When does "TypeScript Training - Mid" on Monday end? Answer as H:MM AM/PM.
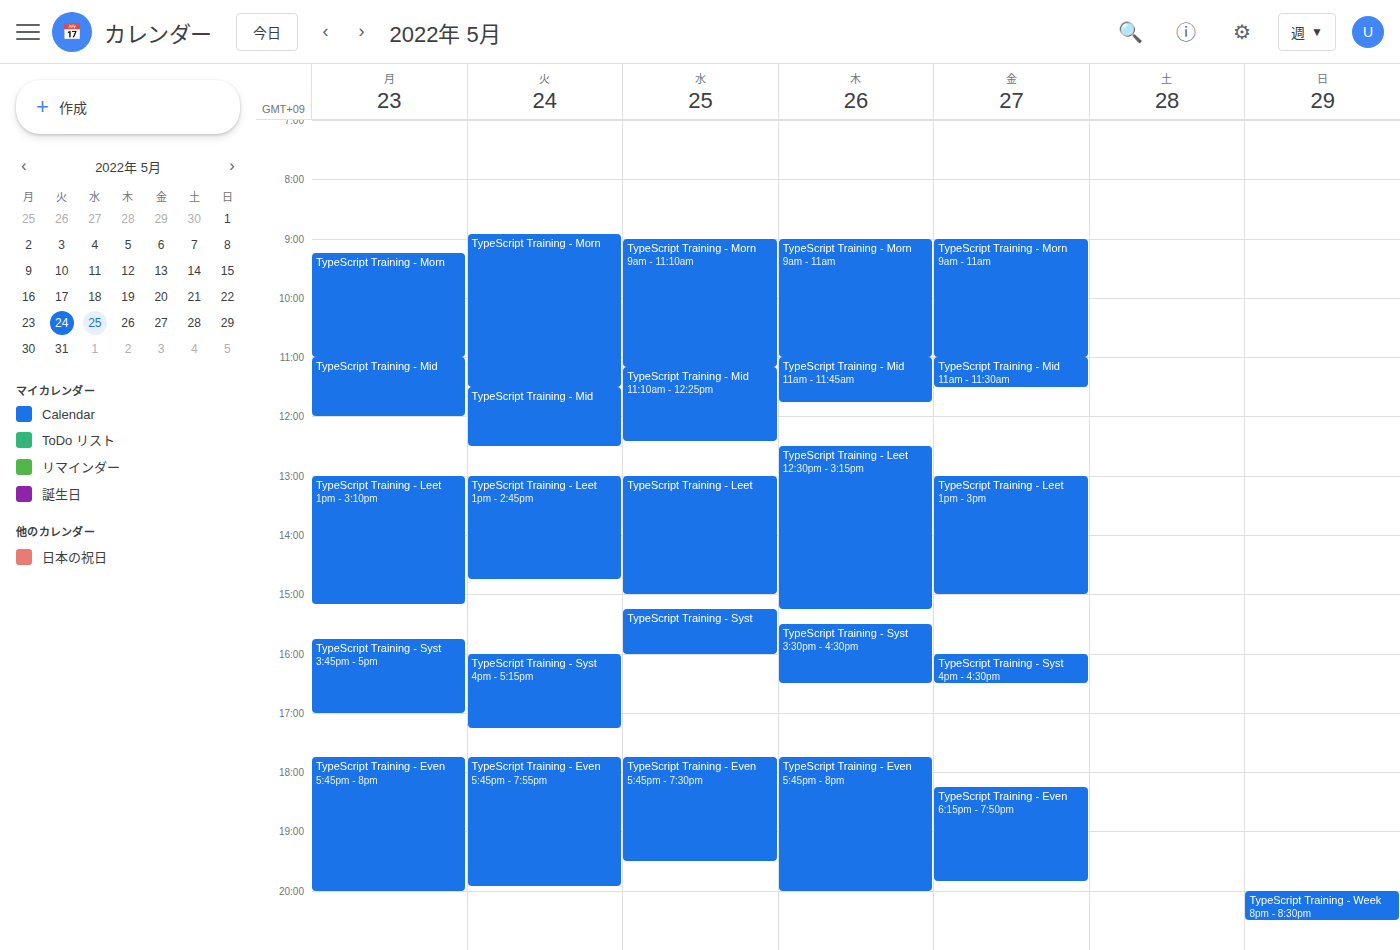
12:00 PM